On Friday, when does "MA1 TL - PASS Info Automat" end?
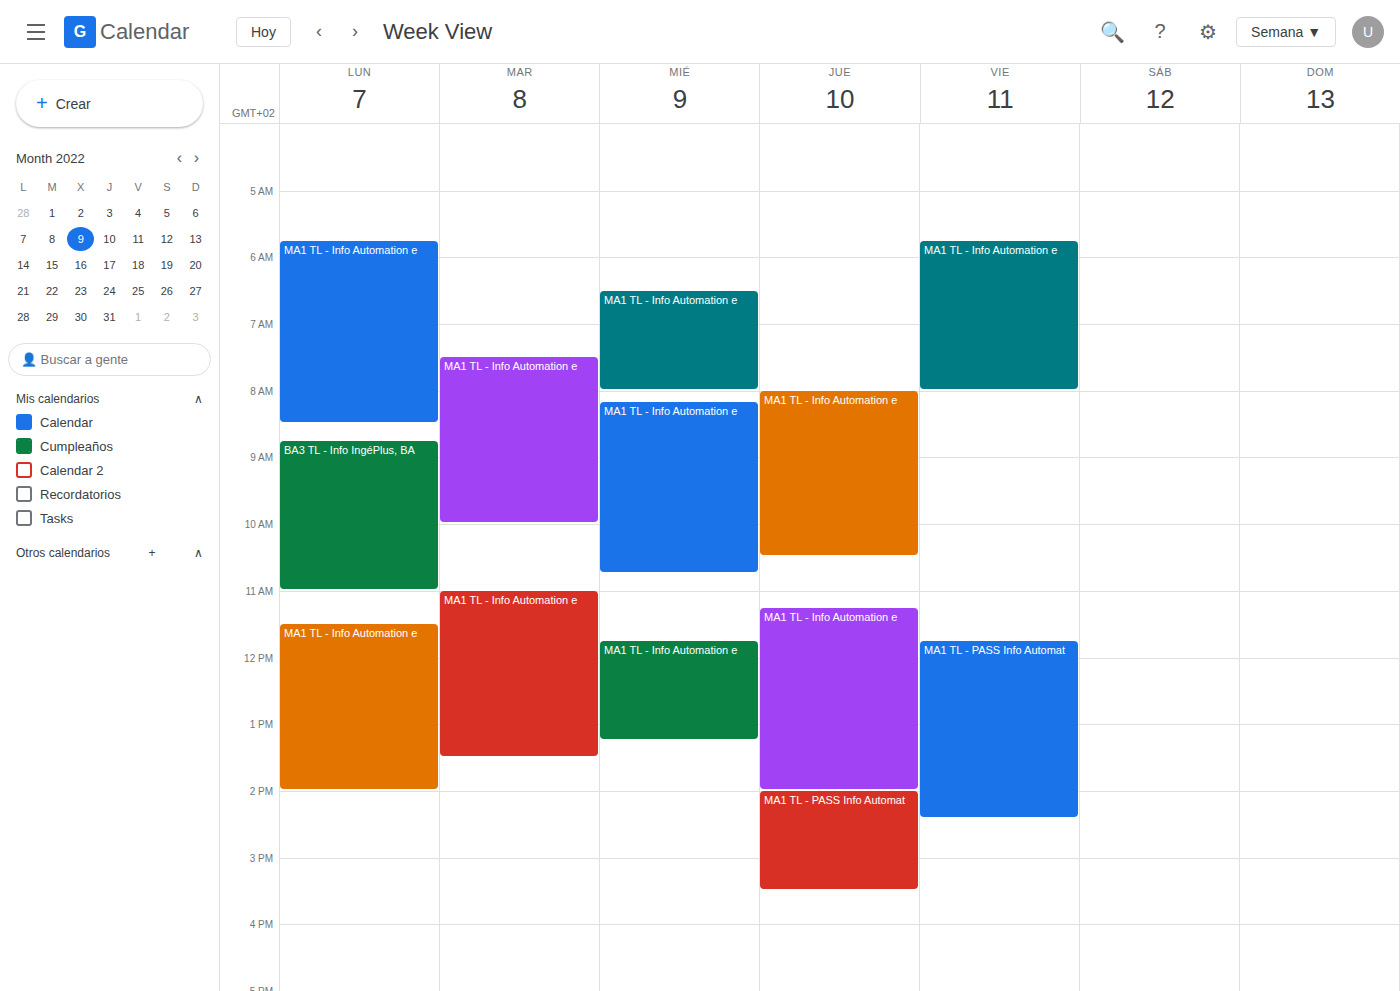
2:25 PM